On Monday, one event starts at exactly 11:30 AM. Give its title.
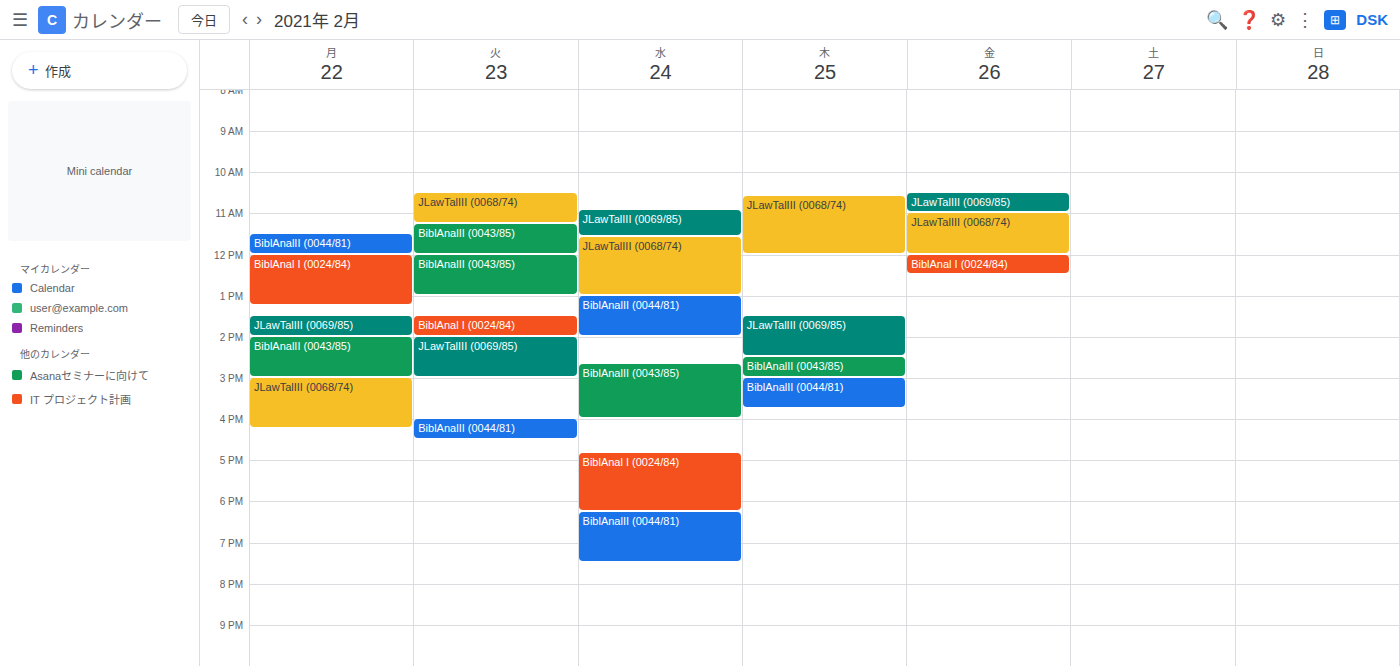
"BiblAnalII (0044/81)"